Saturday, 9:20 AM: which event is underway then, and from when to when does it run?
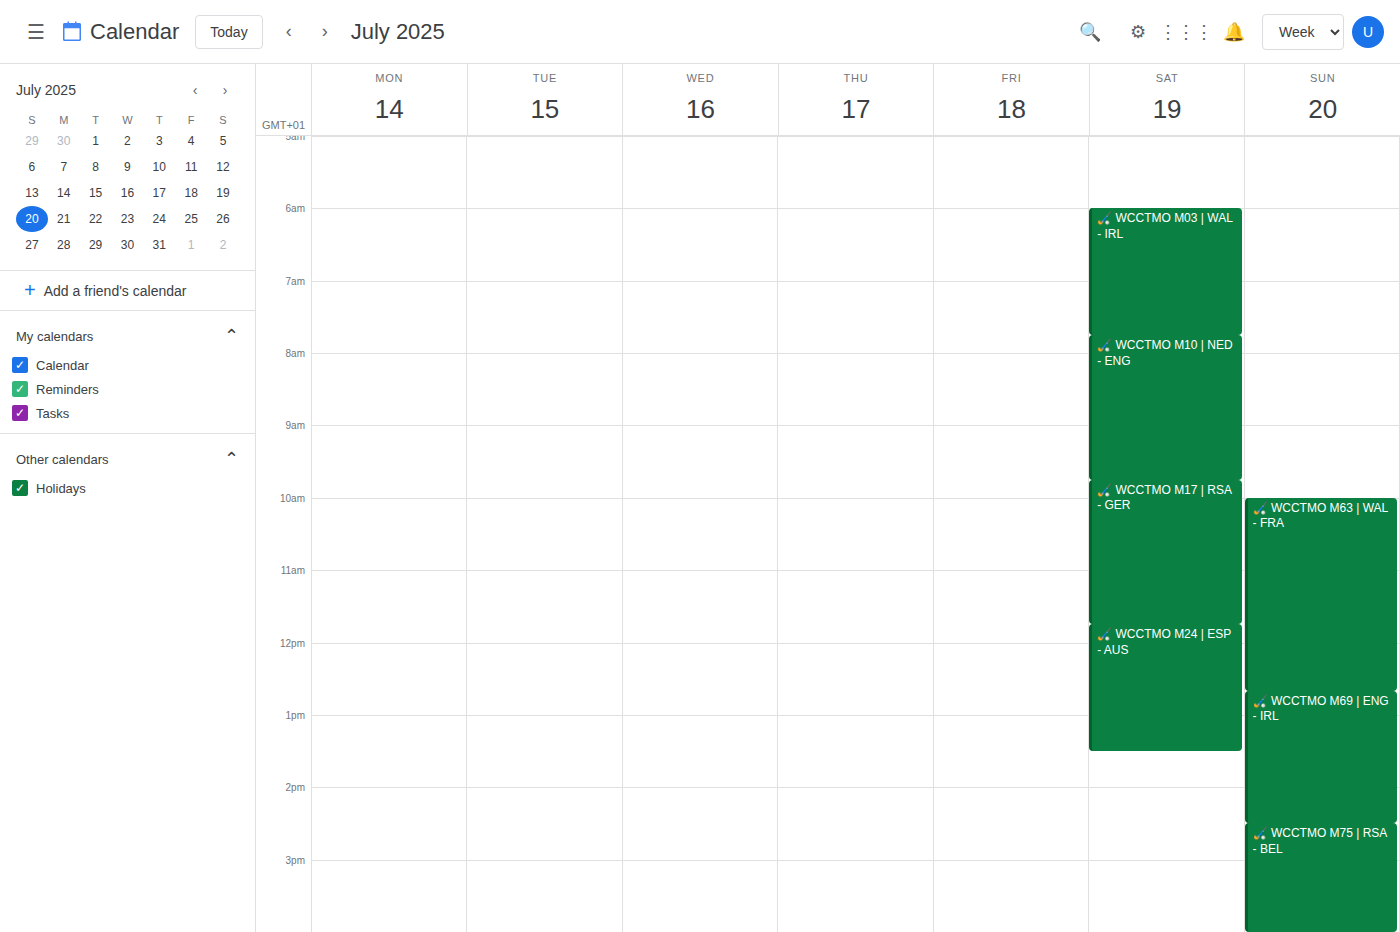
"🏑 WCCTMO M10 | NED - ENG", 7:45 AM to 9:45 AM